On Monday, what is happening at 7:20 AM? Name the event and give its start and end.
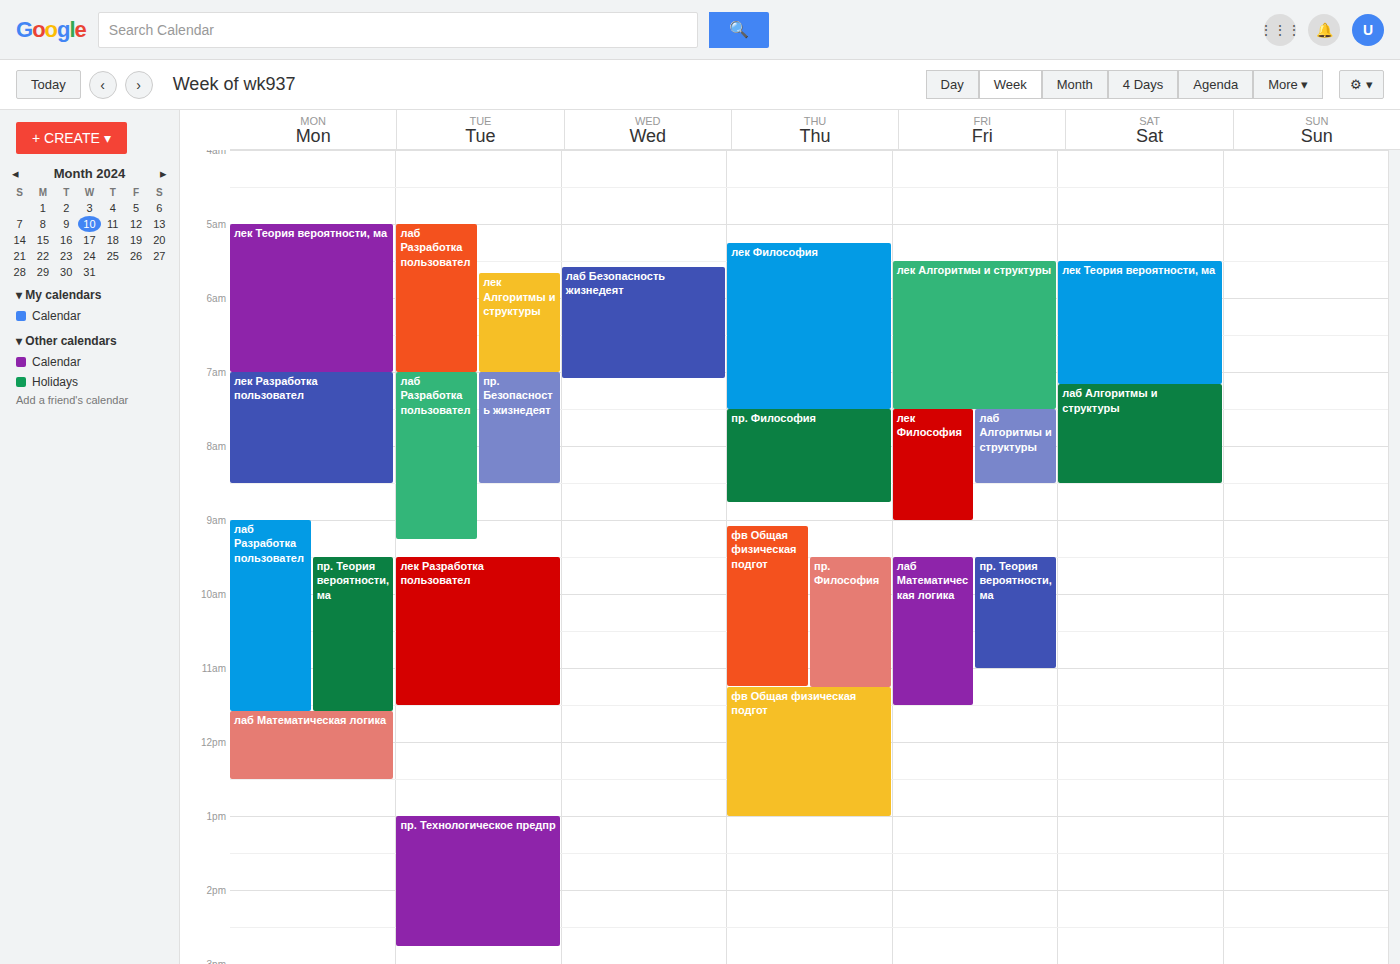
"лек Разработка пользовател", 7:00 AM to 8:30 AM